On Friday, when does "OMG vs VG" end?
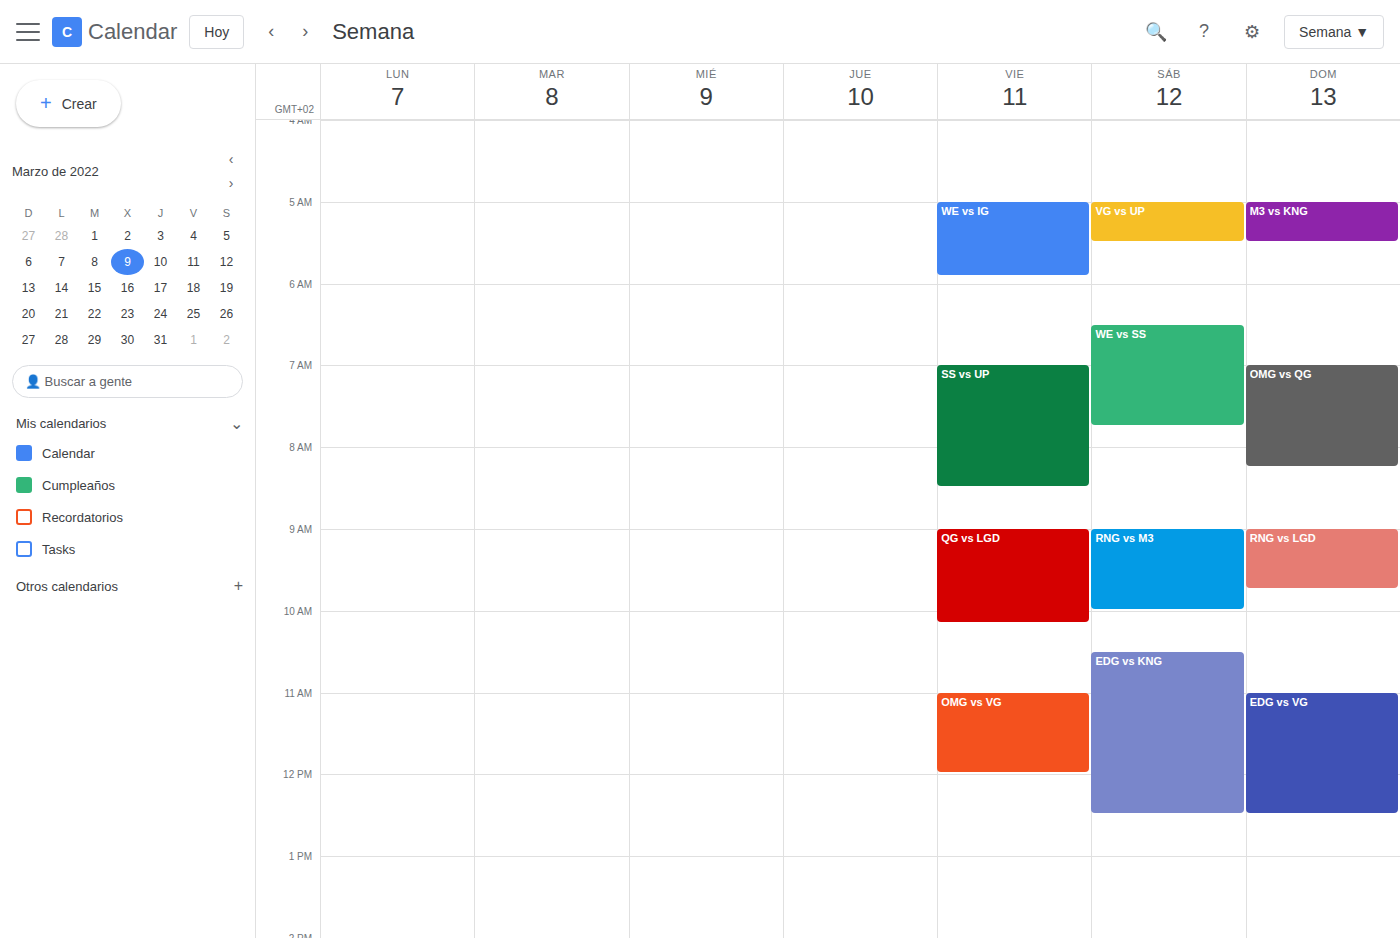
12:00